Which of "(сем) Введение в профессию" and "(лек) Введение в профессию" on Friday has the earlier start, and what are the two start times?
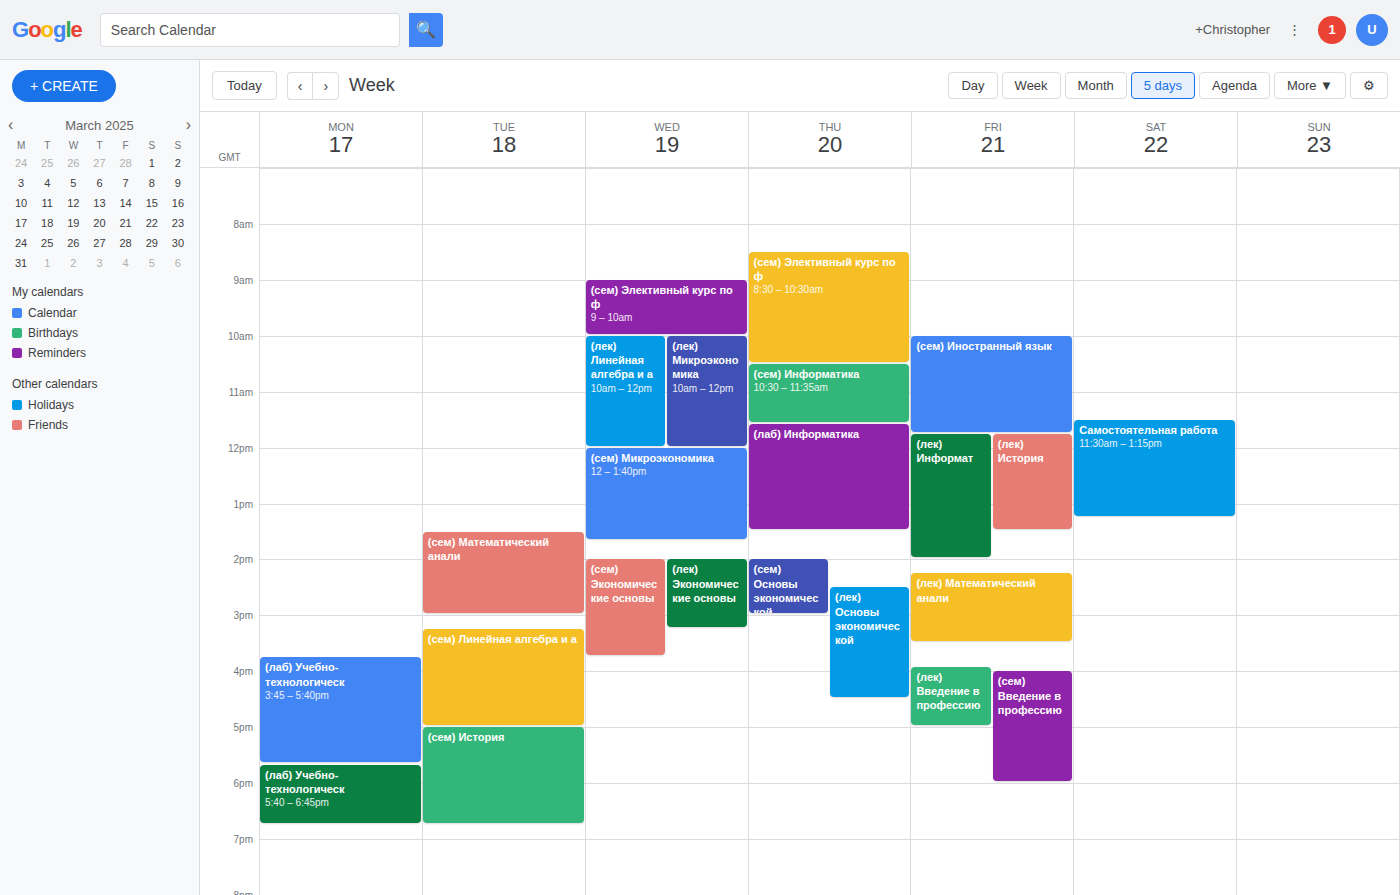
"(лек) Введение в профессию" 15:55; "(сем) Введение в профессию" 16:00.